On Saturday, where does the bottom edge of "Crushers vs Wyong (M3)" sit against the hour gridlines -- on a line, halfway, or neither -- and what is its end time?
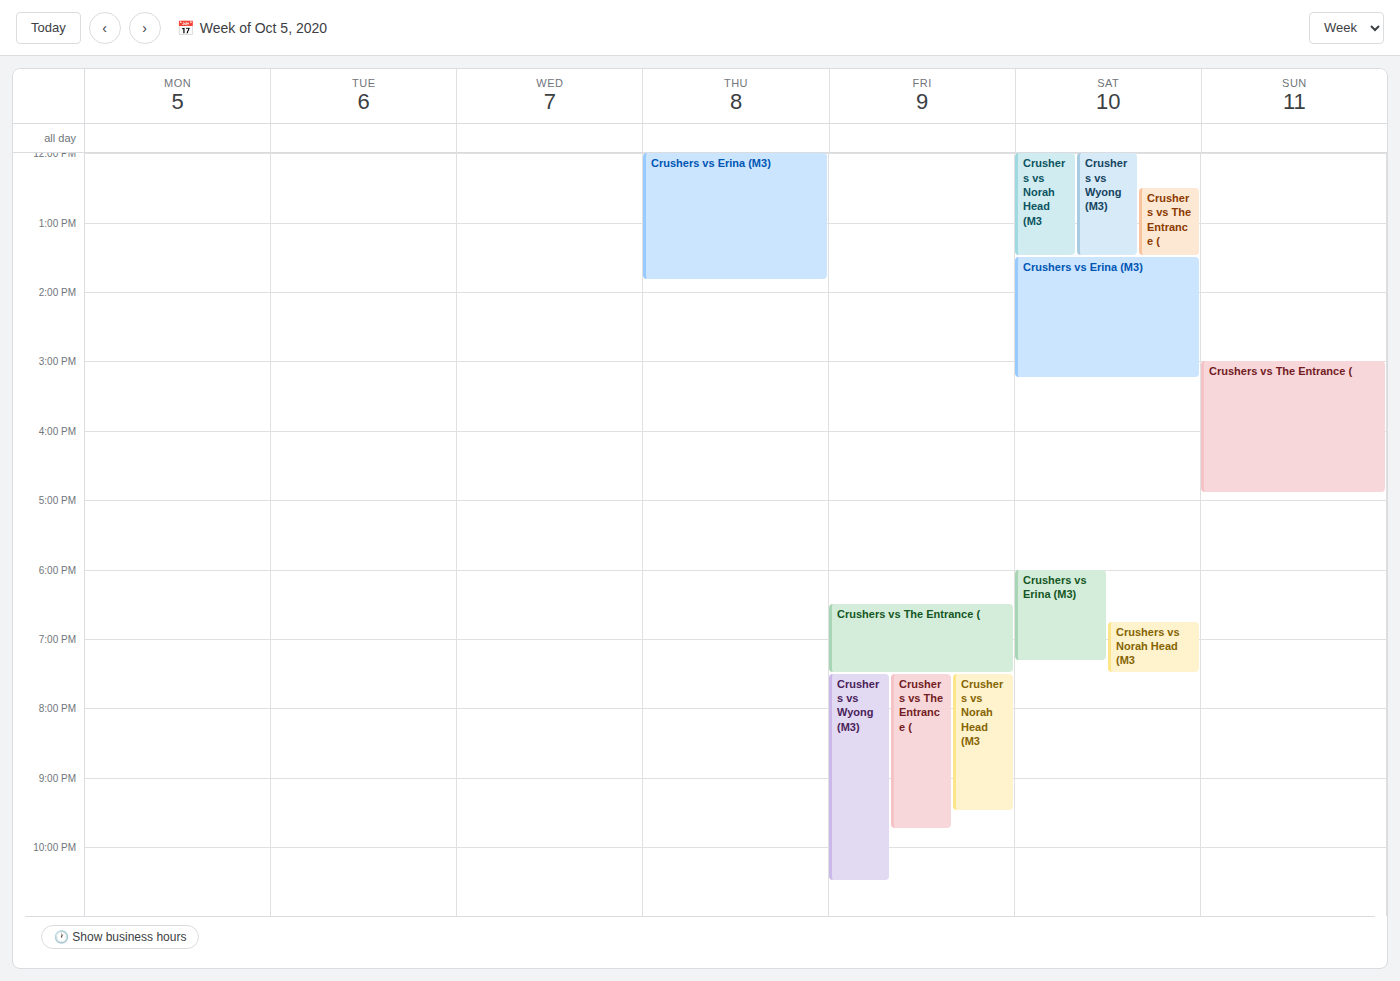
1:30 PM -- halfway between the 1 PM and 2 PM lines.